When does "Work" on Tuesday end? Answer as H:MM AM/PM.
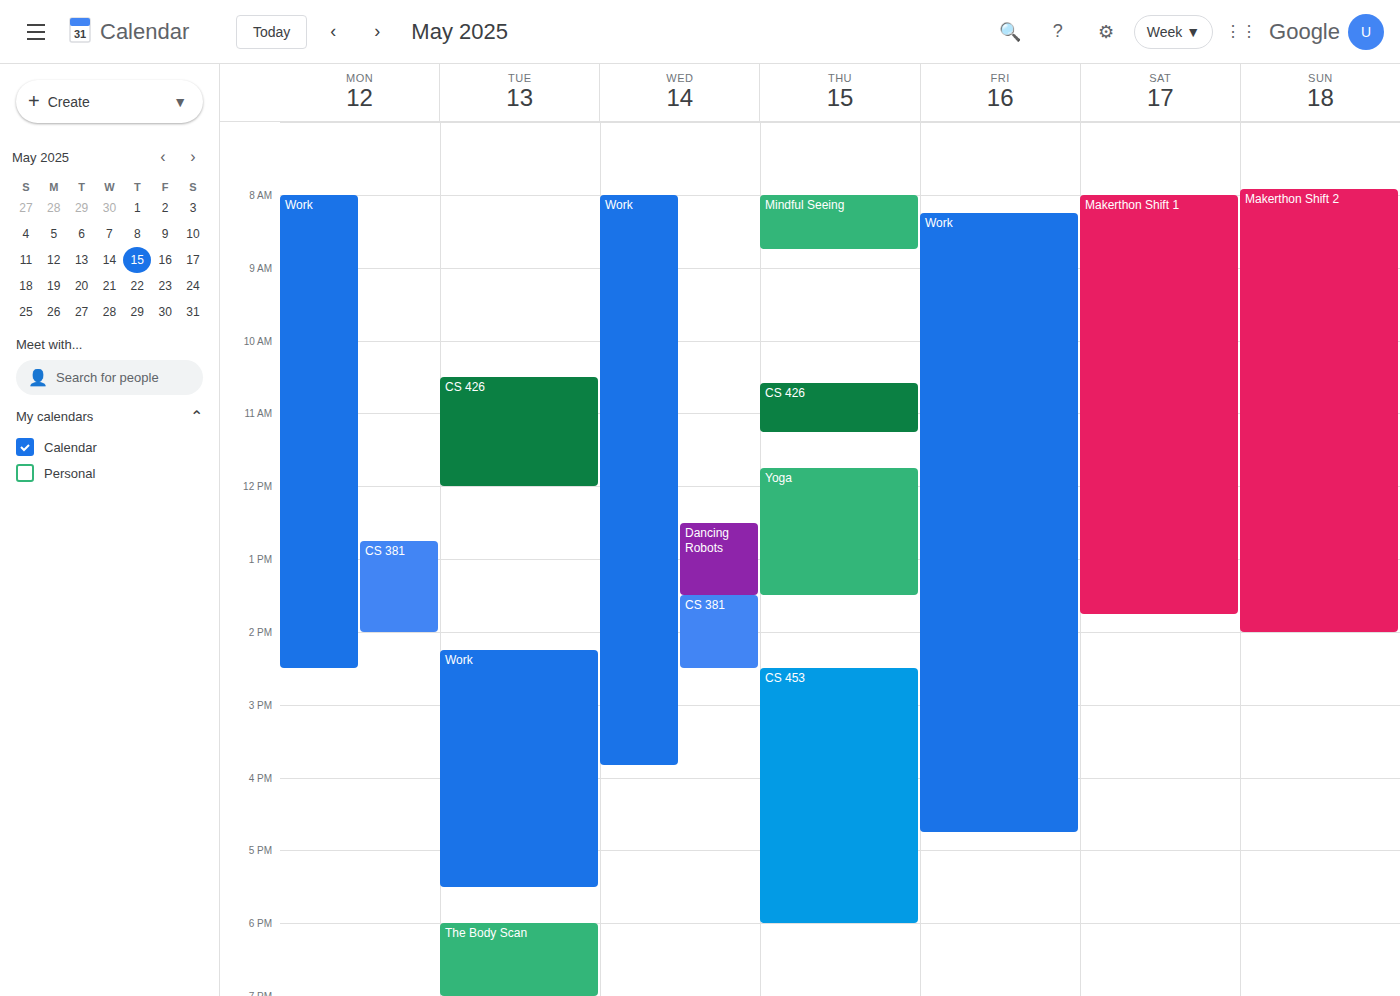
5:30 PM